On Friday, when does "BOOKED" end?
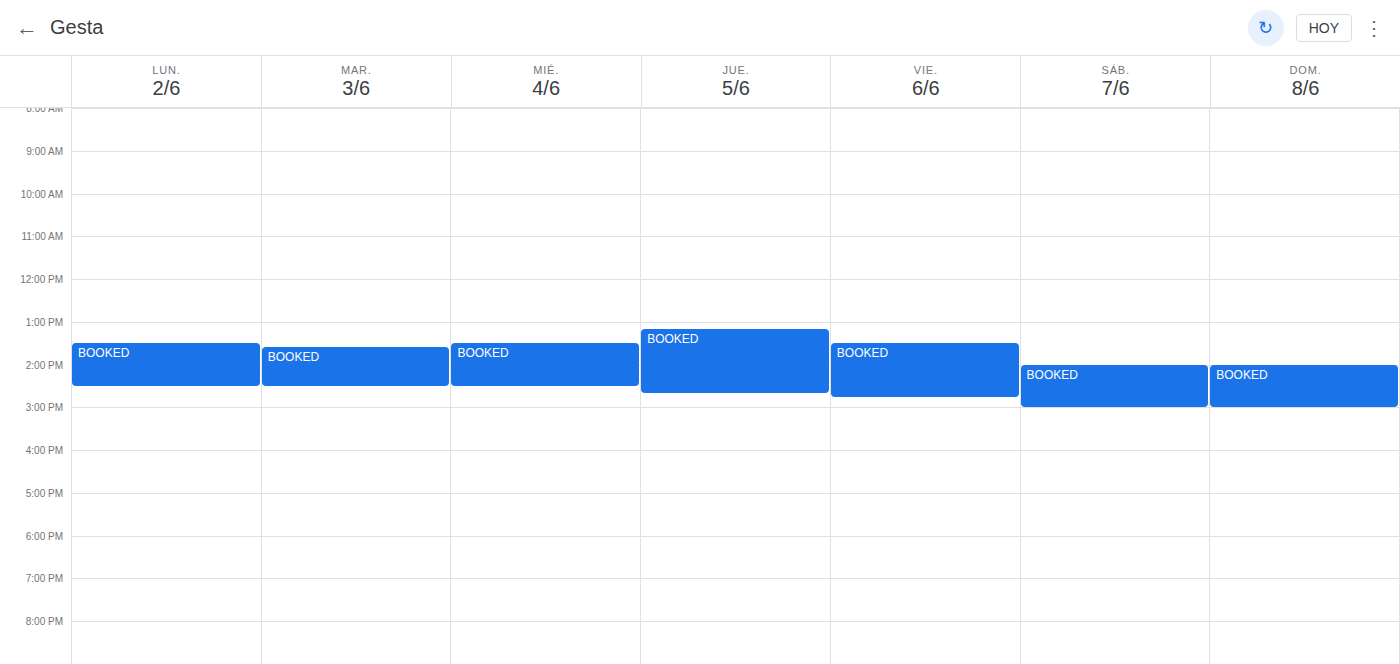
2:45 PM